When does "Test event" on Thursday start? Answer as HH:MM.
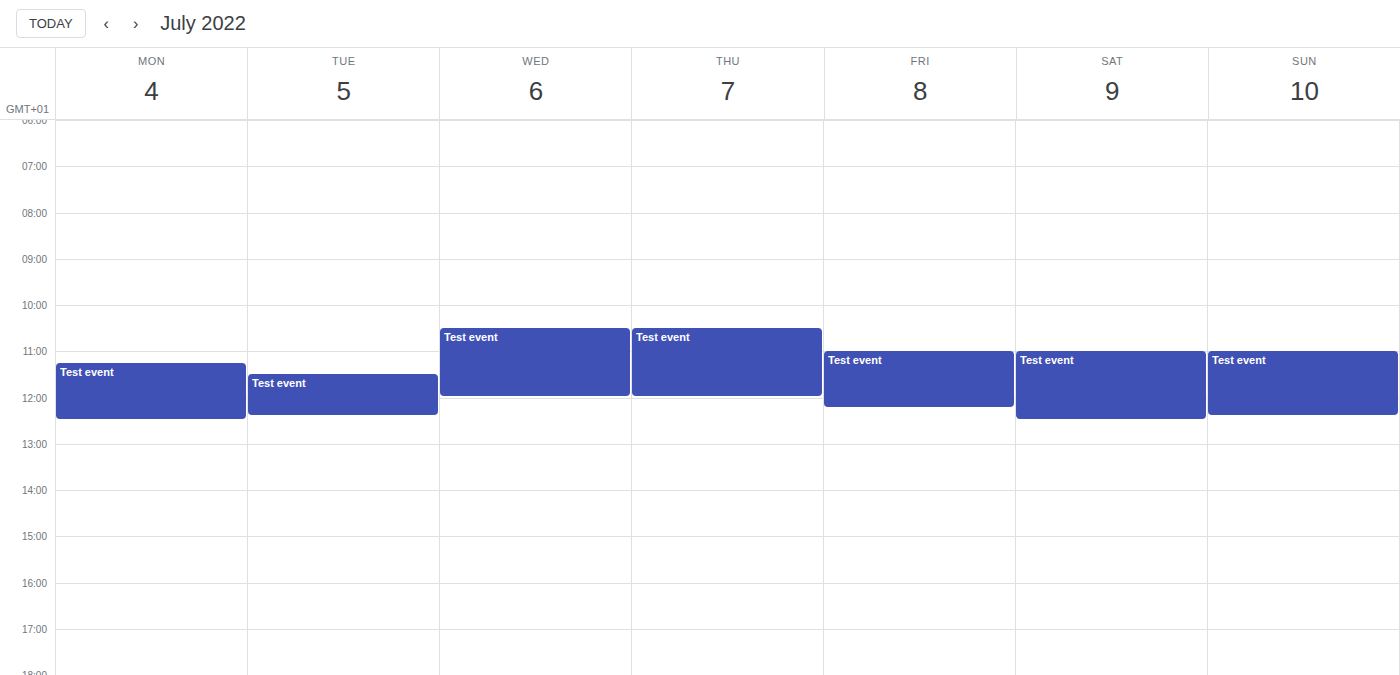
10:30